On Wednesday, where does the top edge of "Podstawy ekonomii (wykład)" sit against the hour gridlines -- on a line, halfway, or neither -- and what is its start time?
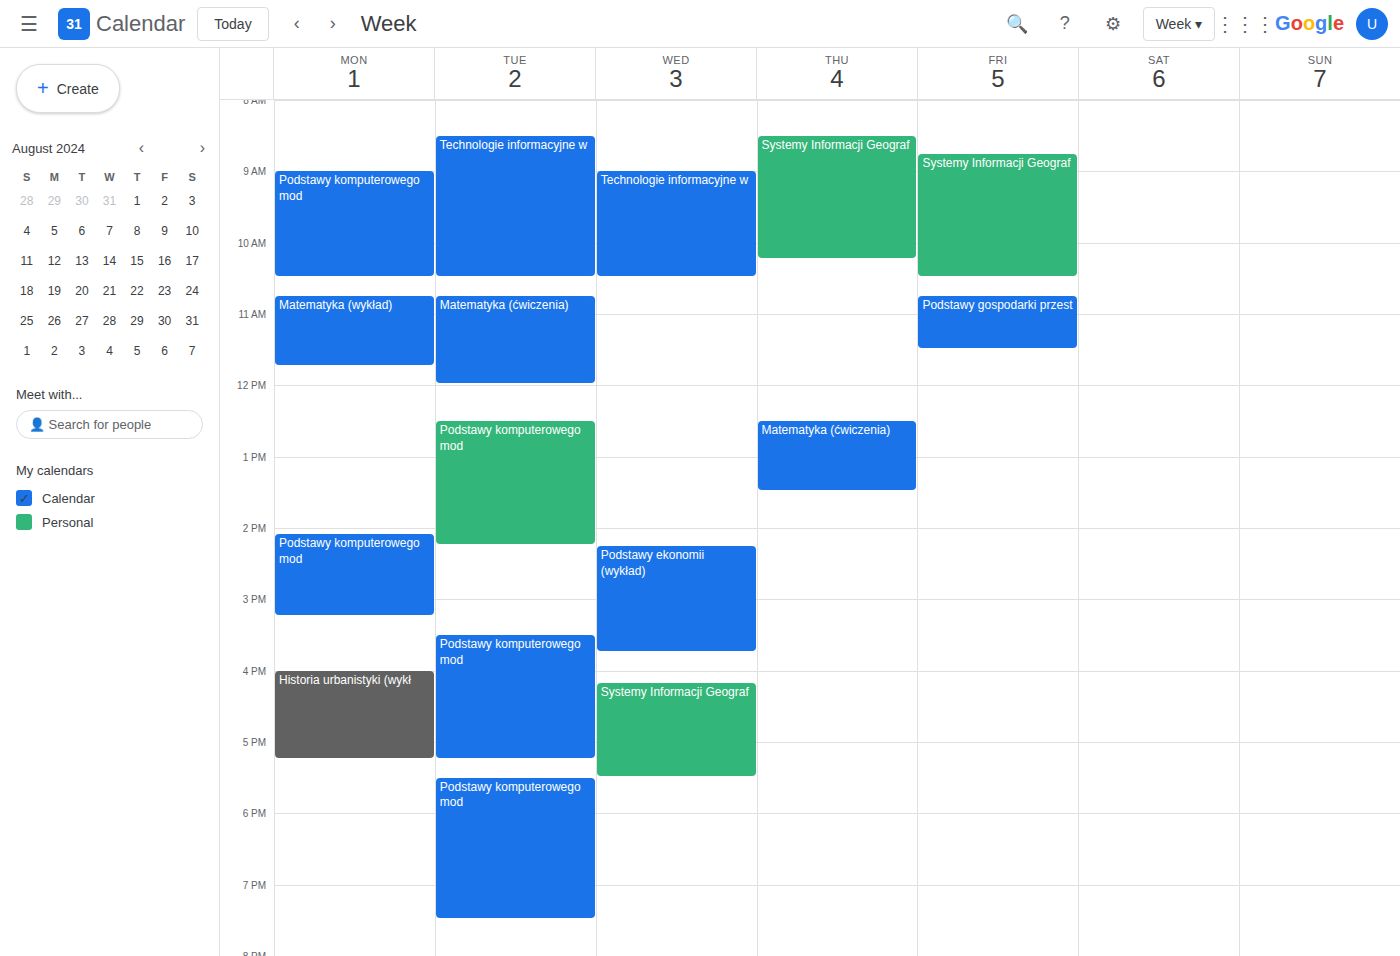
2:15 PM -- neither: a quarter of the way from the 2 PM line to the 3 PM line.